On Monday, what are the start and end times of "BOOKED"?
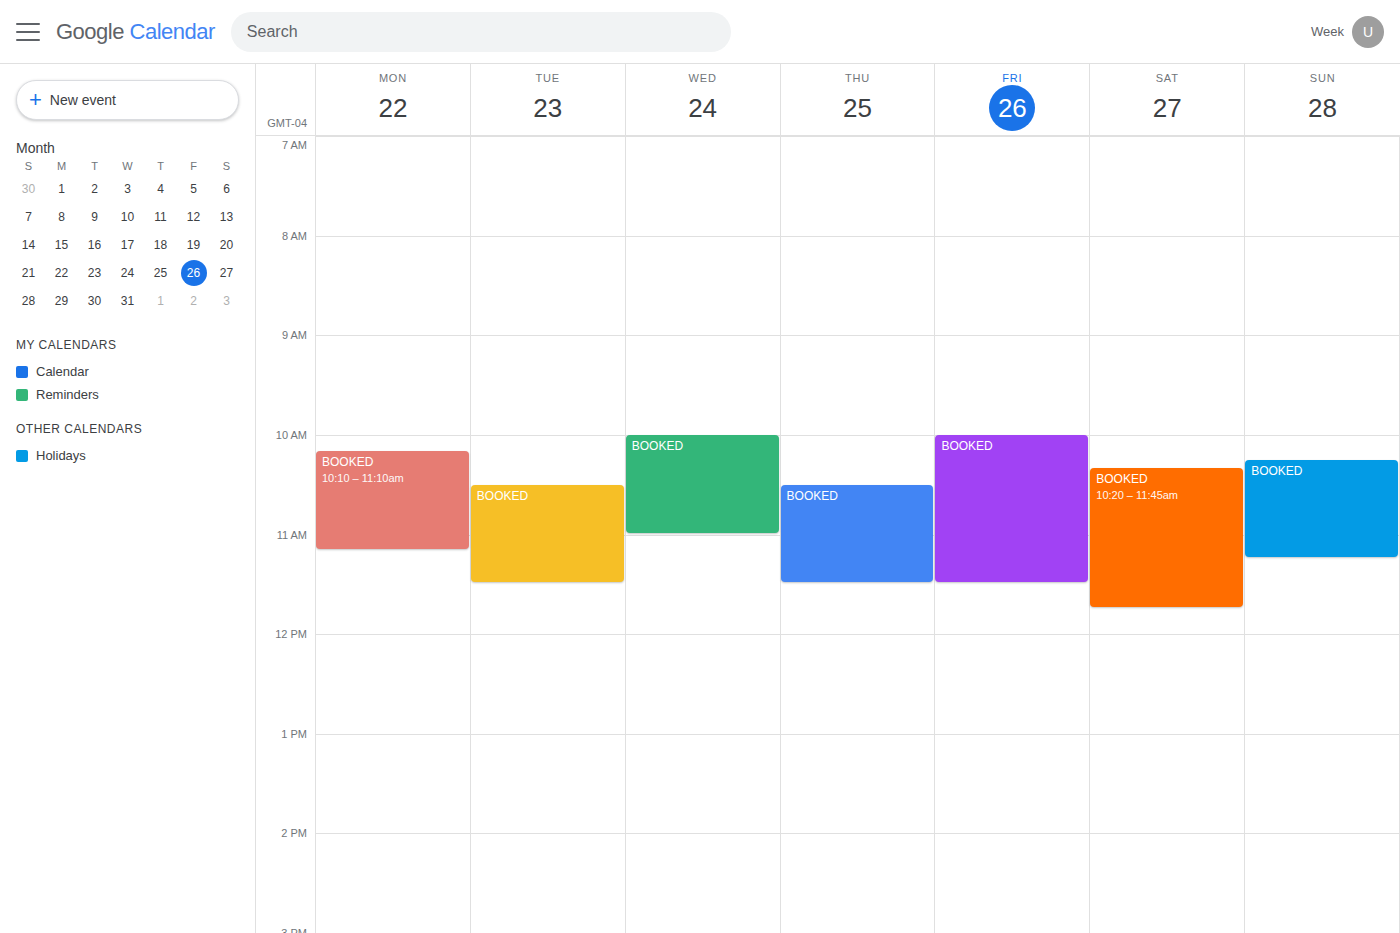
10:10 AM to 11:10 AM